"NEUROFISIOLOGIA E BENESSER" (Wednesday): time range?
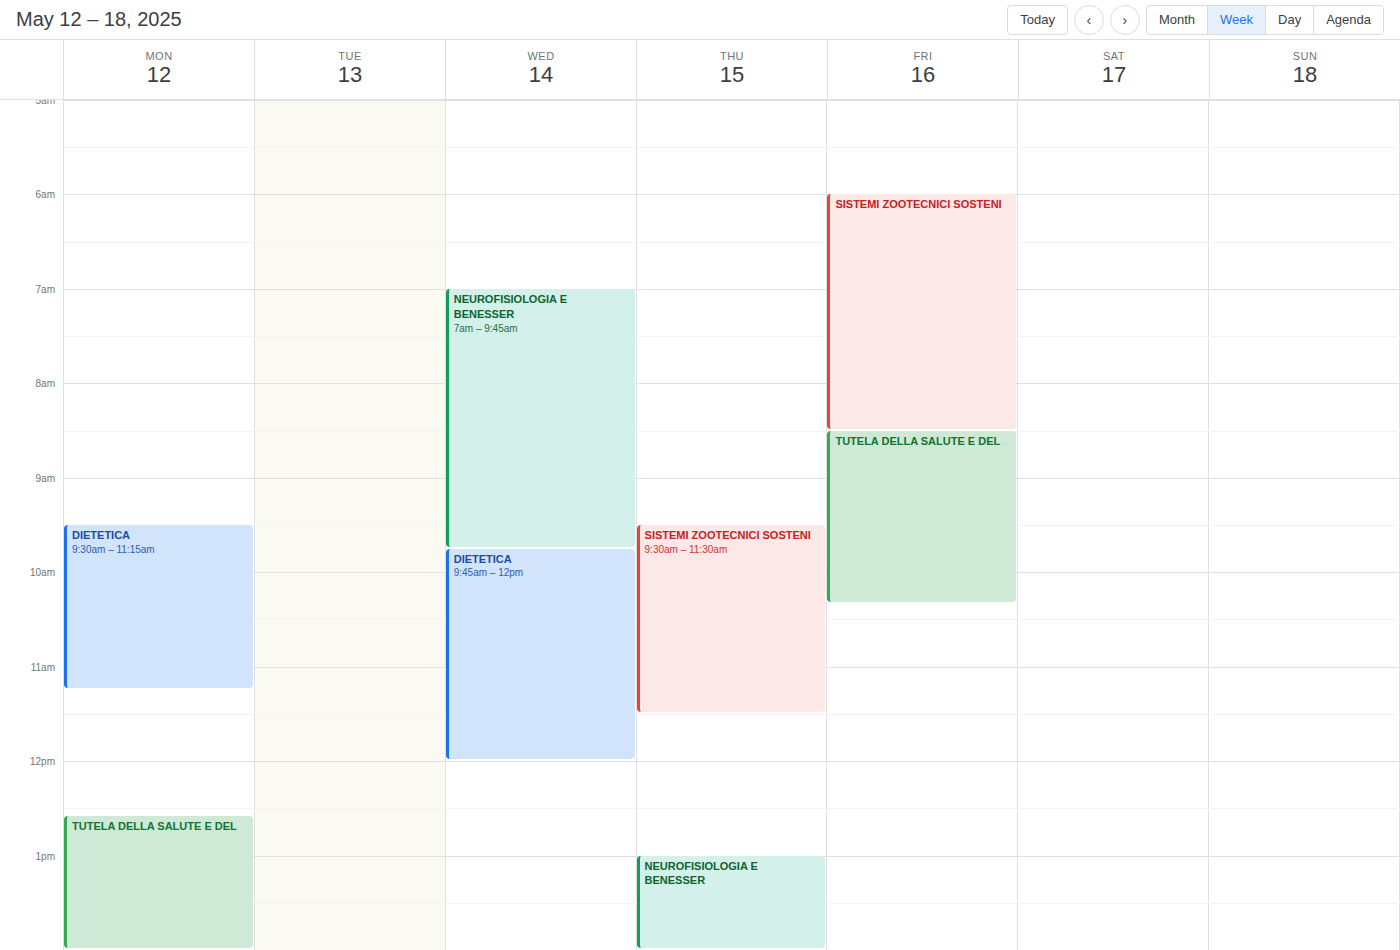
7:00 AM to 9:45 AM